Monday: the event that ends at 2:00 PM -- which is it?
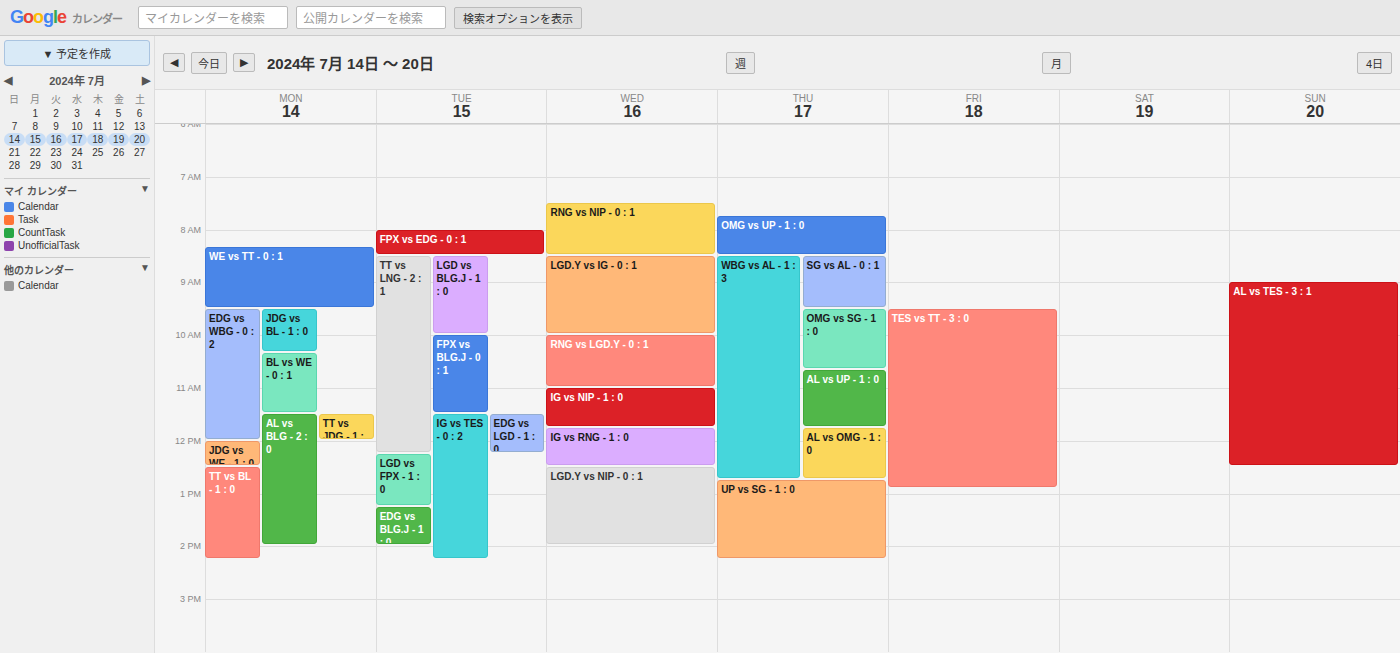
"AL vs BLG - 2 : 0"